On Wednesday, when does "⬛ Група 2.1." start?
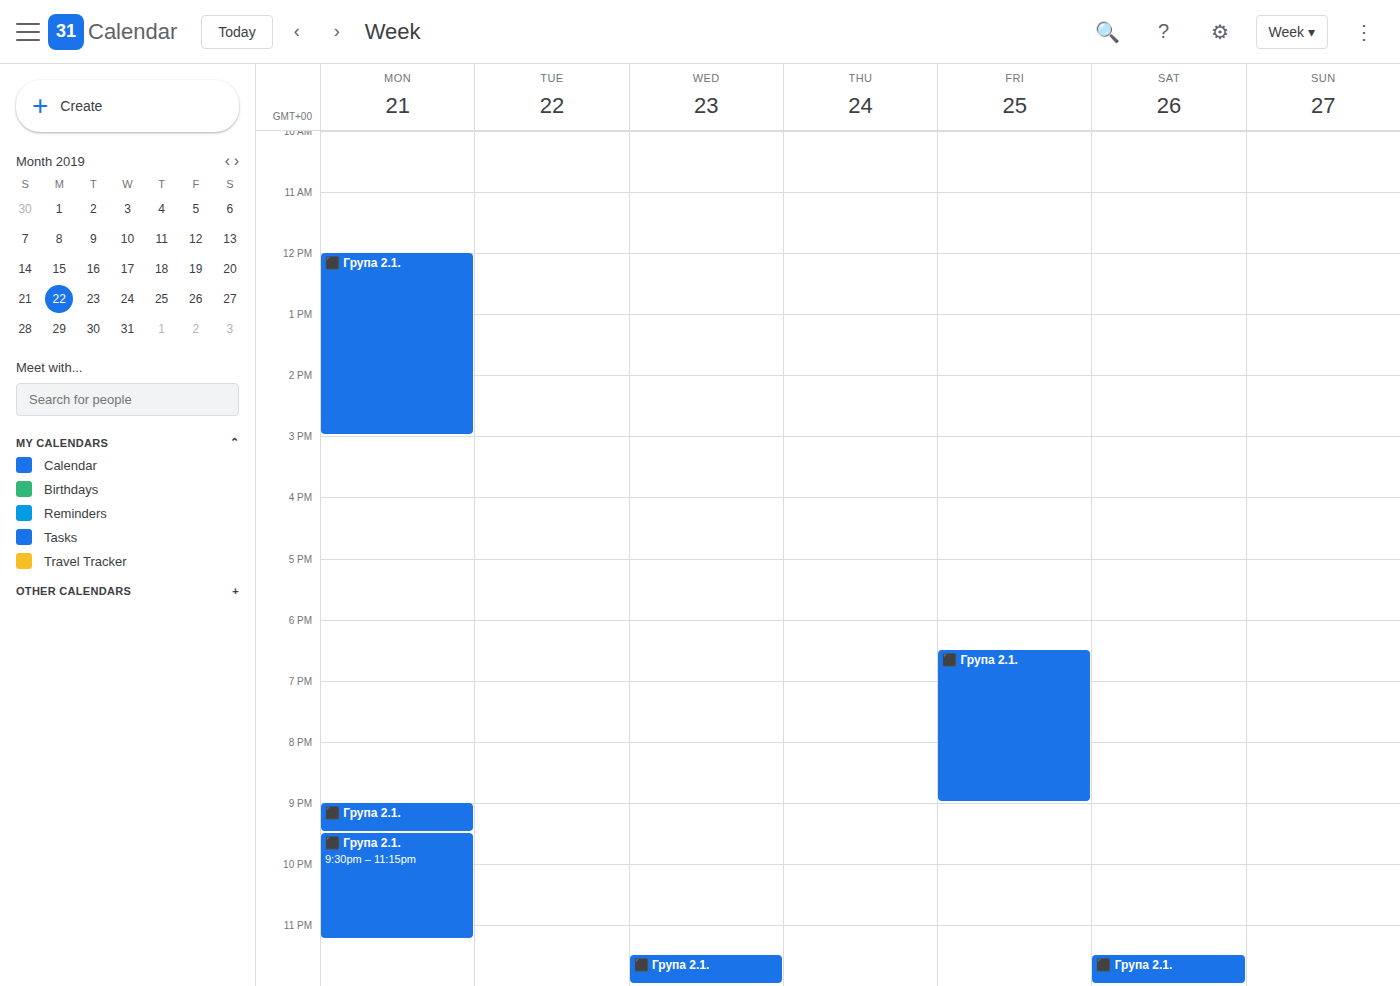
11:30 PM